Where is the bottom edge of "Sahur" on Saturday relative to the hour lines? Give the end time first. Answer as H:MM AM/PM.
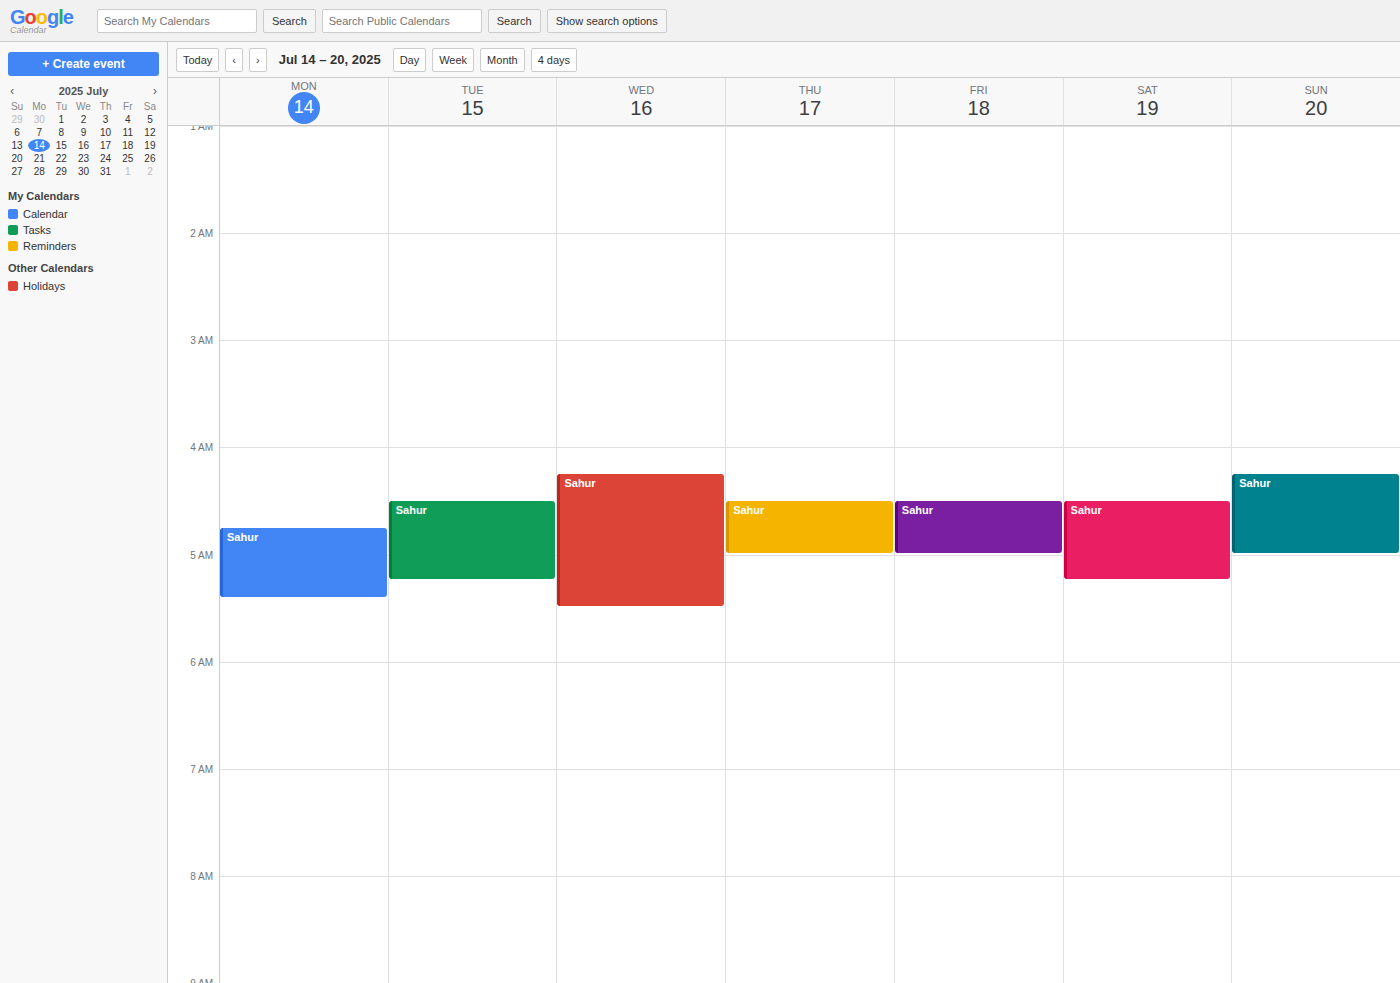
5:15 AM -- neither: a quarter of the way from the 5 AM line to the 6 AM line.